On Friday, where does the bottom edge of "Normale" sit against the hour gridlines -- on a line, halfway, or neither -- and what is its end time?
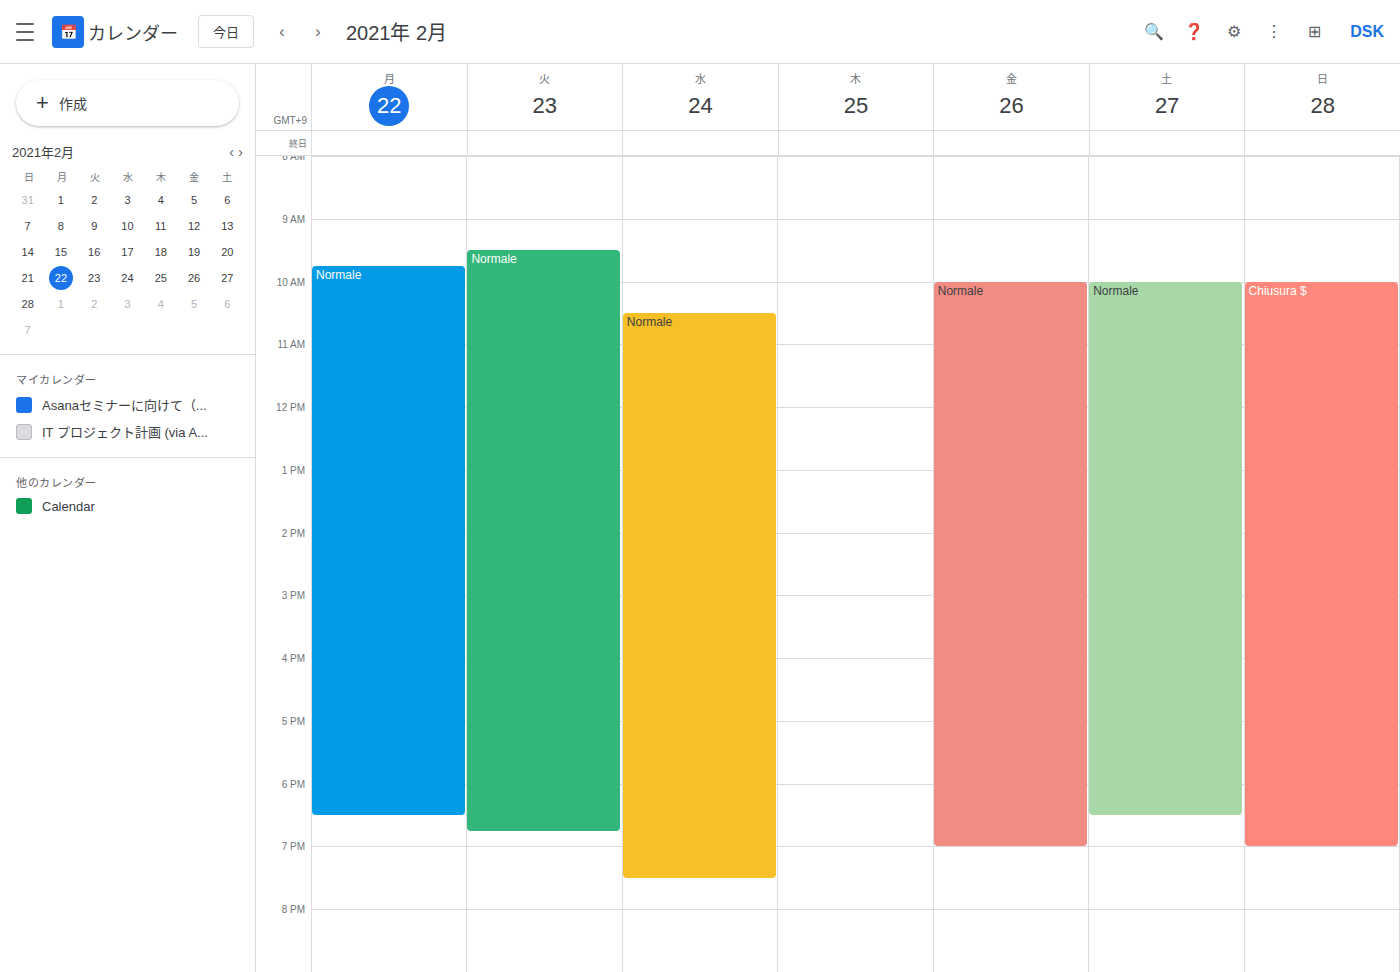
7:00 PM -- exactly on the 7 PM line.